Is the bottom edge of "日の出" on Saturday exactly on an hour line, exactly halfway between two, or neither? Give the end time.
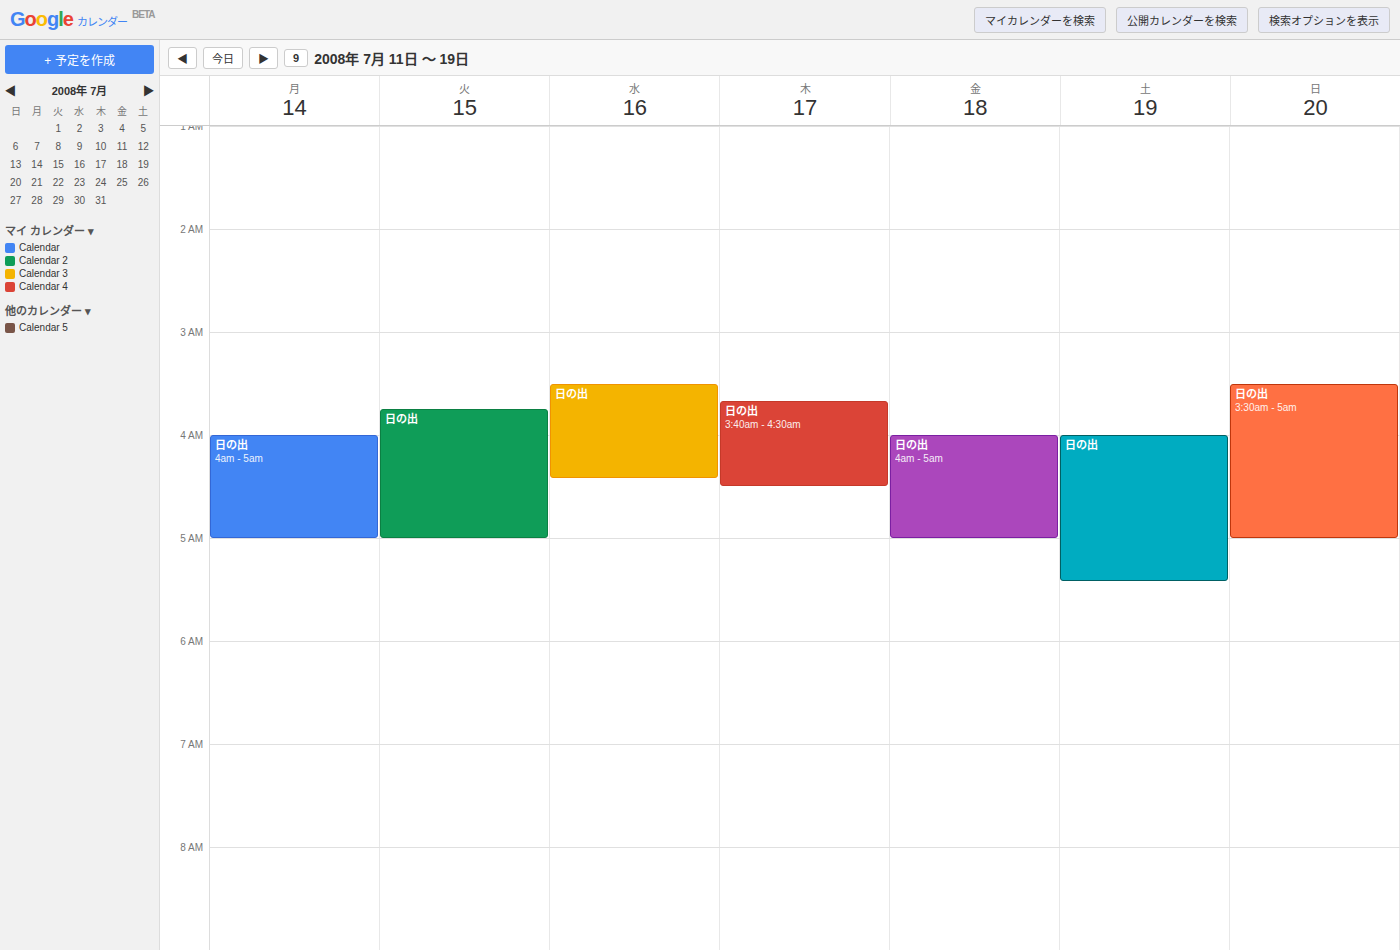
5:25 AM -- neither: 25 minutes below the 5 AM line and 35 minutes above the 6 AM line.